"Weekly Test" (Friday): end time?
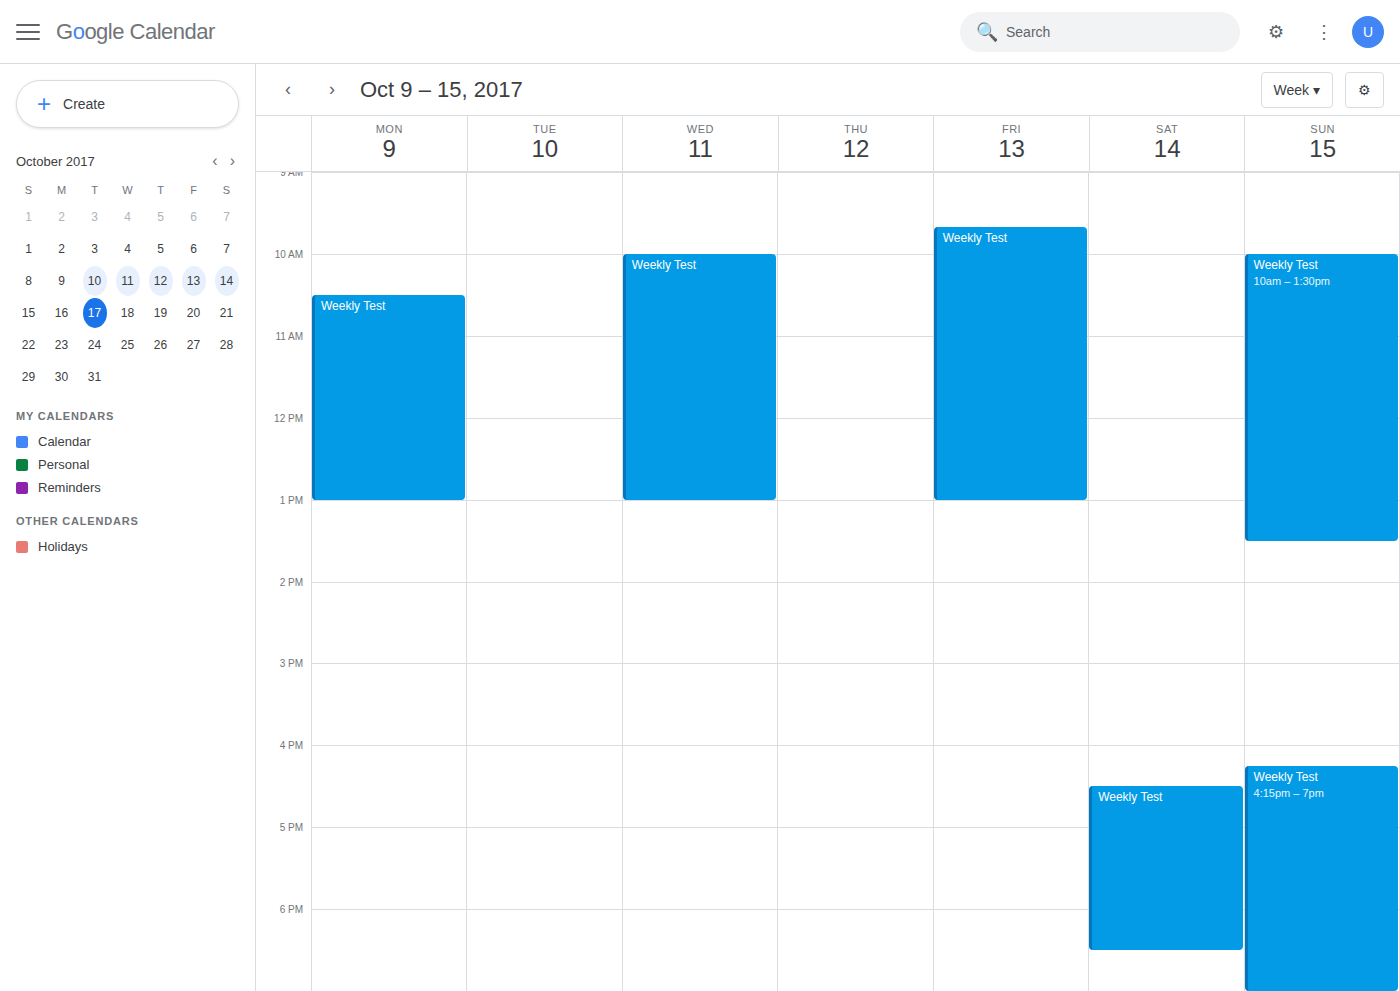
1:00 PM